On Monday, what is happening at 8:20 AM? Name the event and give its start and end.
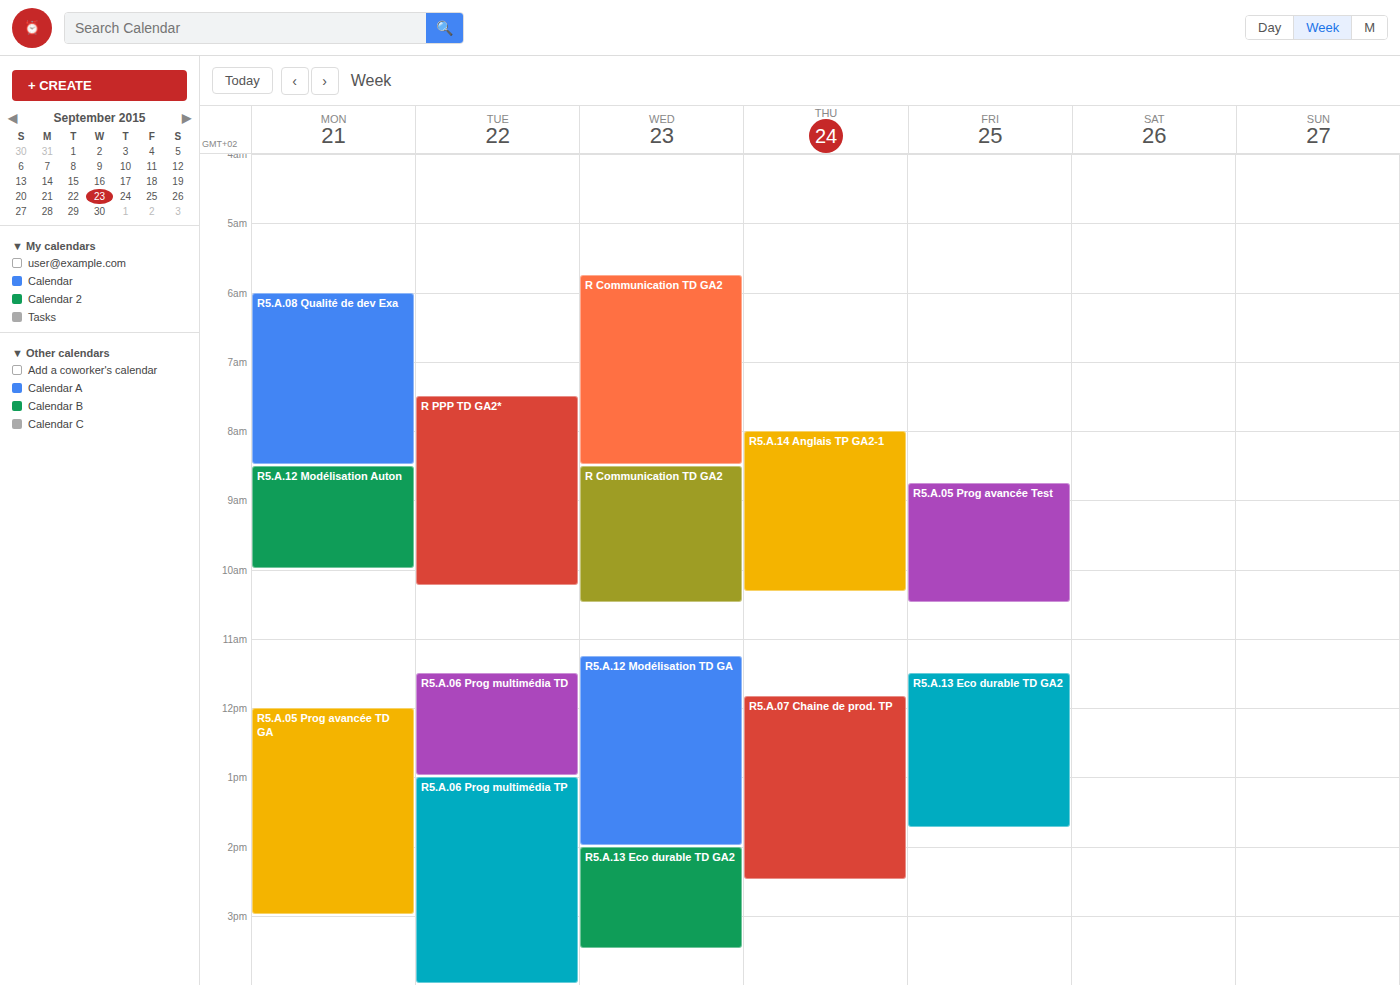
"R5.A.08 Qualité de dev Exa", 6:00 AM to 8:30 AM